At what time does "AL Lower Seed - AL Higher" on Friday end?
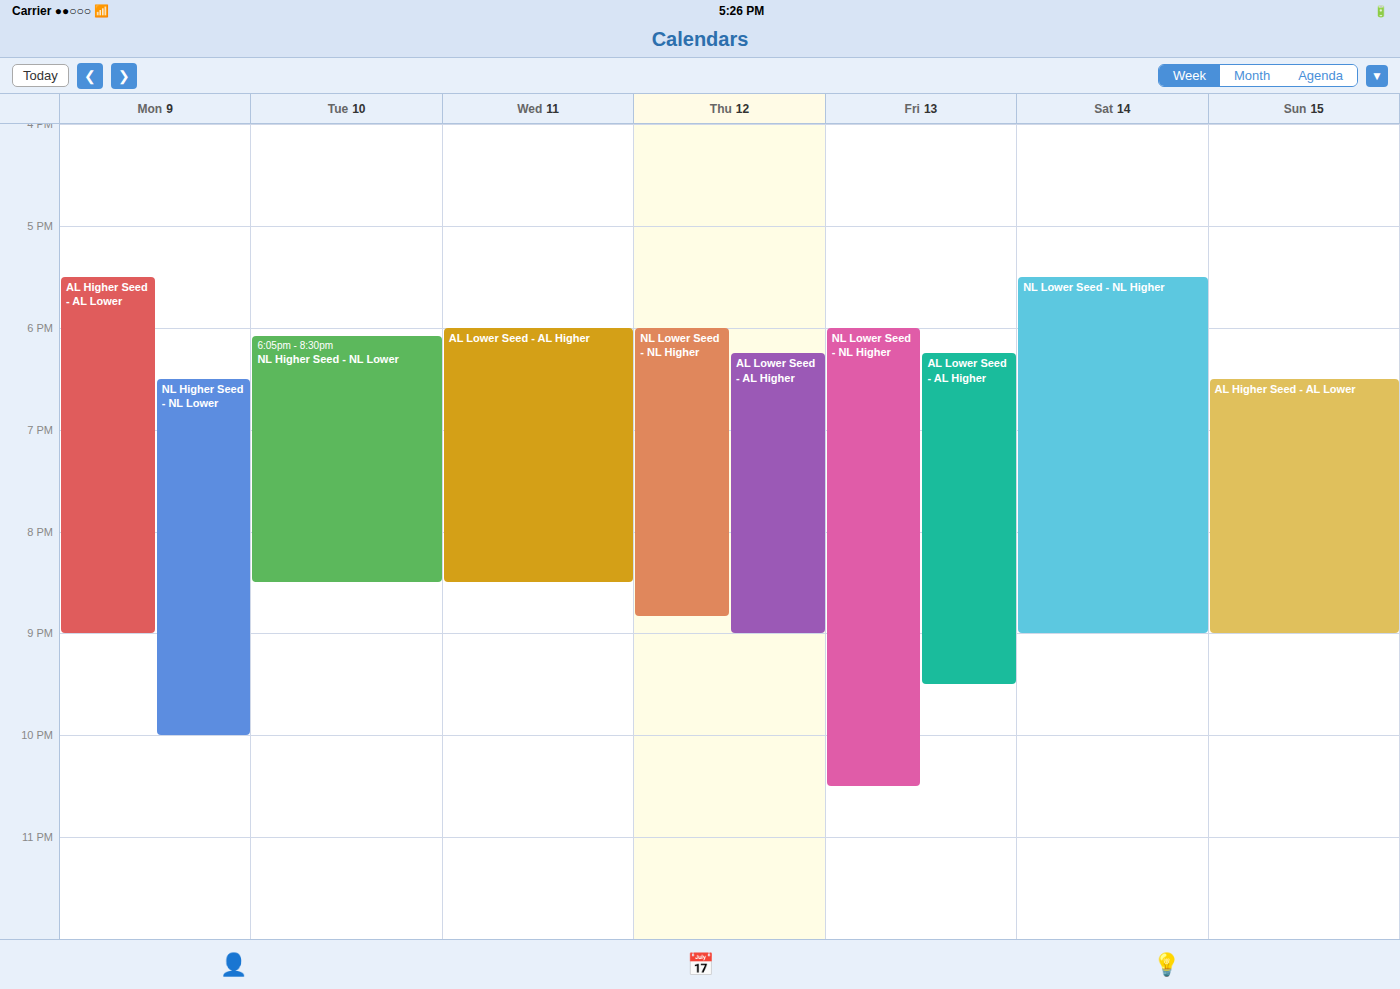
9:30 PM